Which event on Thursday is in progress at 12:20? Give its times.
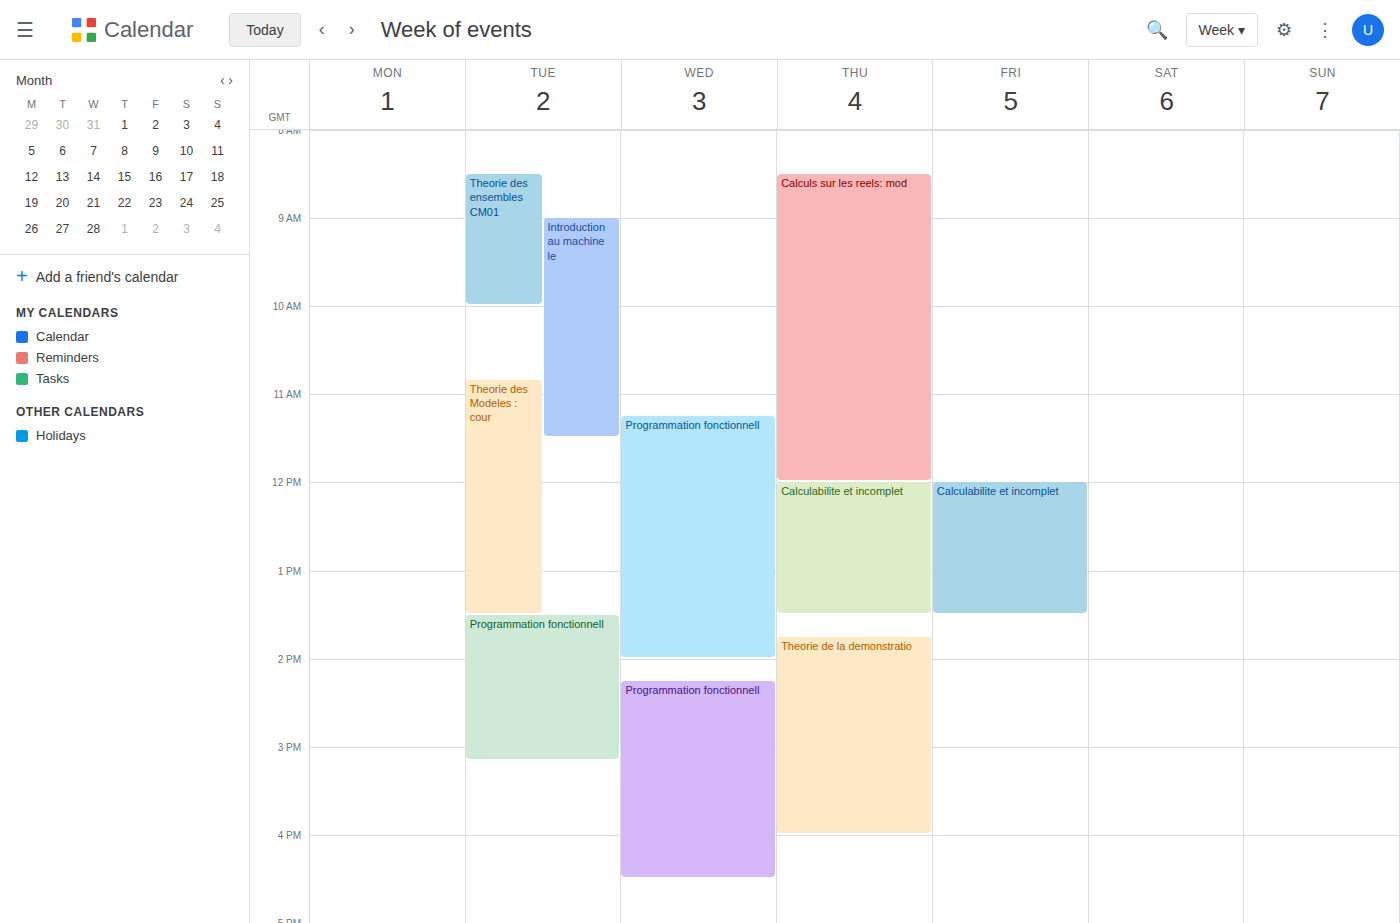
"Calculabilite et incomplet", 12:00 to 13:30